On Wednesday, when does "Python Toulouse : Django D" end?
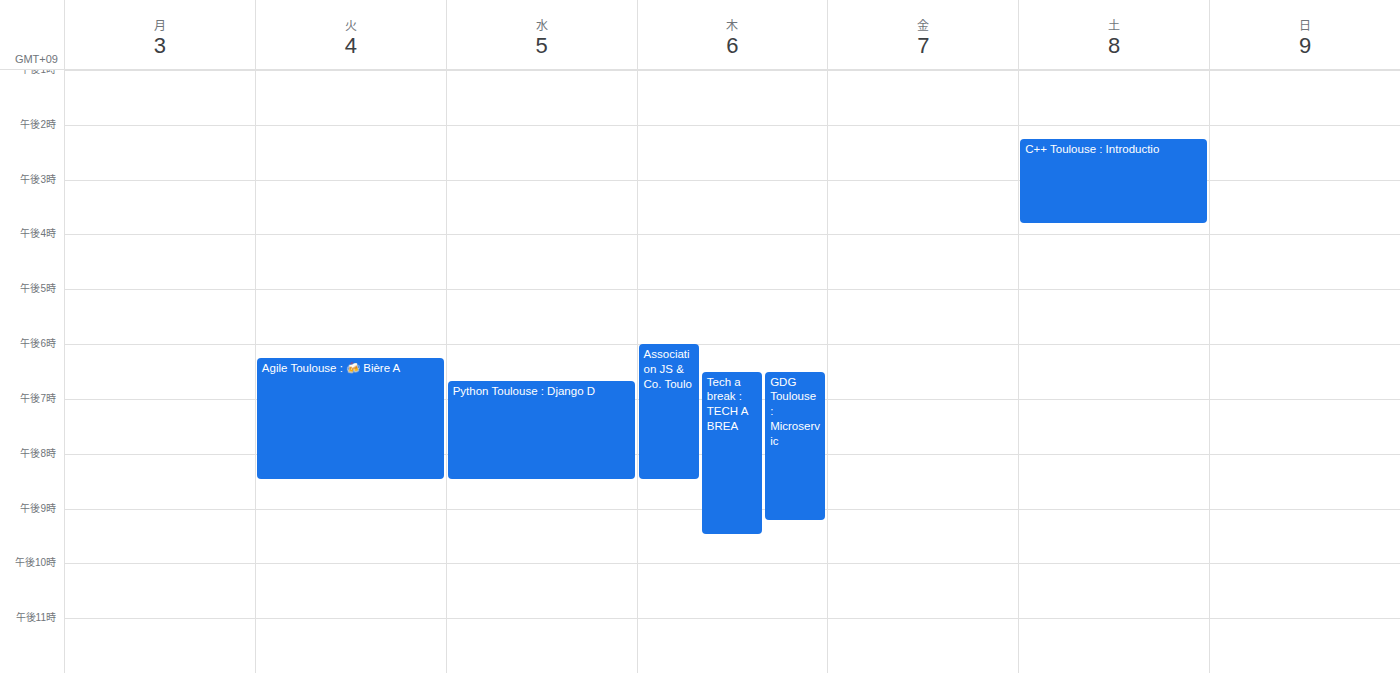
8:30 PM